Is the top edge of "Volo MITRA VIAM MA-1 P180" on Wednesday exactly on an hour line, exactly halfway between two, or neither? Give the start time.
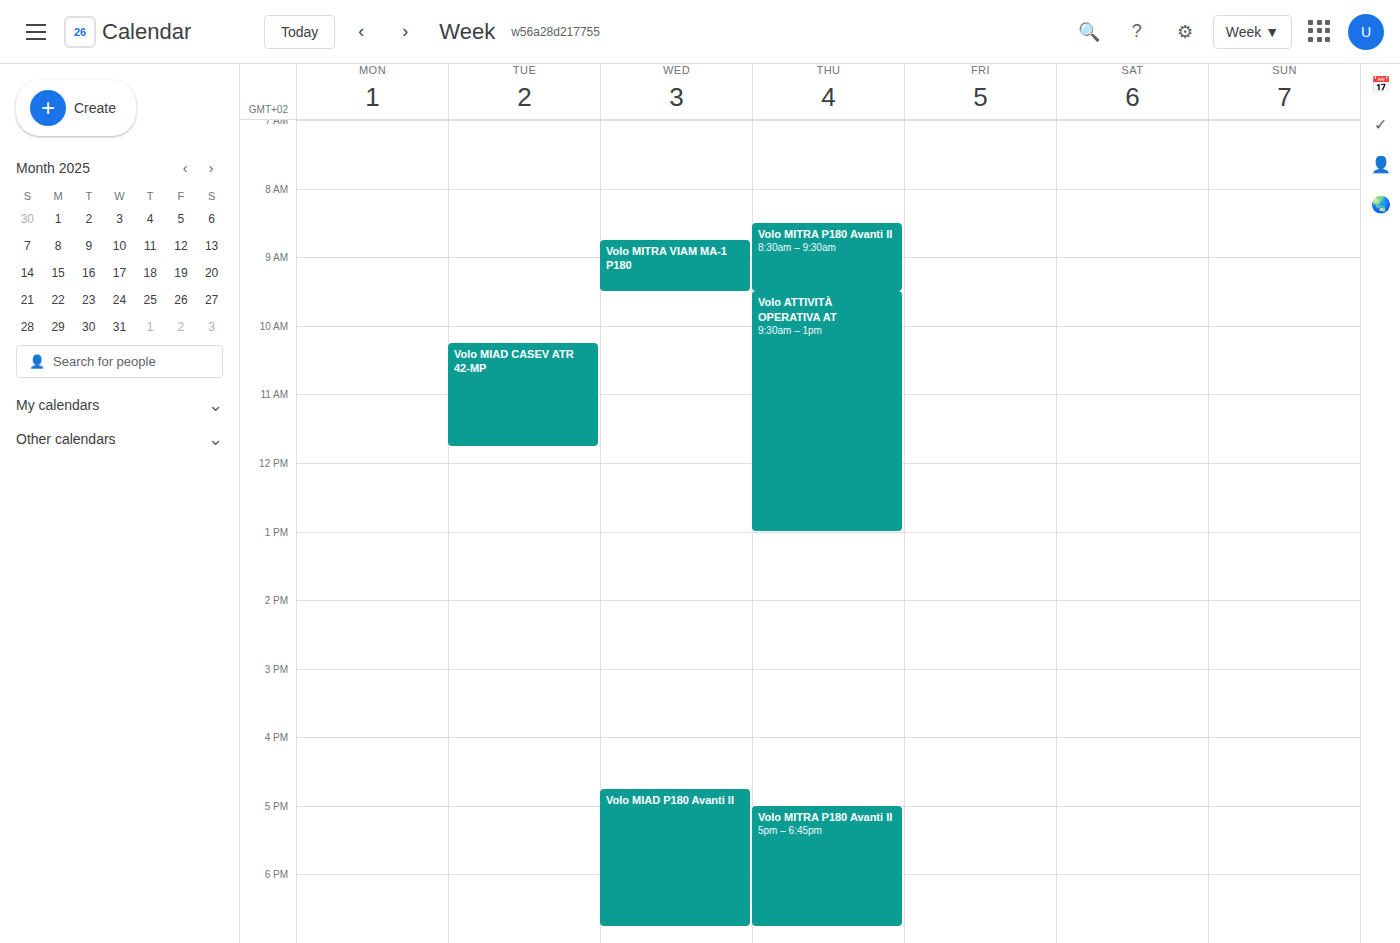
8:45 AM -- neither: three quarters of the way from the 8 AM line to the 9 AM line.